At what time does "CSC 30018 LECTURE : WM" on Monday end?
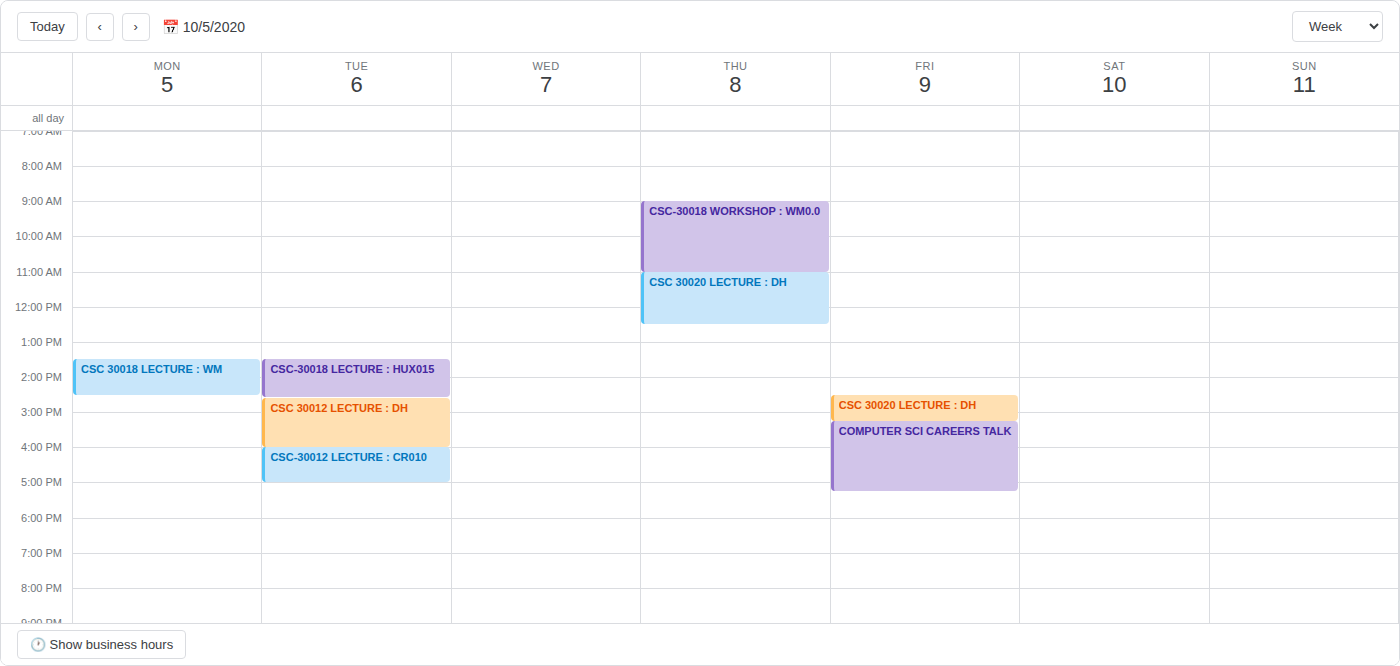
2:30 PM